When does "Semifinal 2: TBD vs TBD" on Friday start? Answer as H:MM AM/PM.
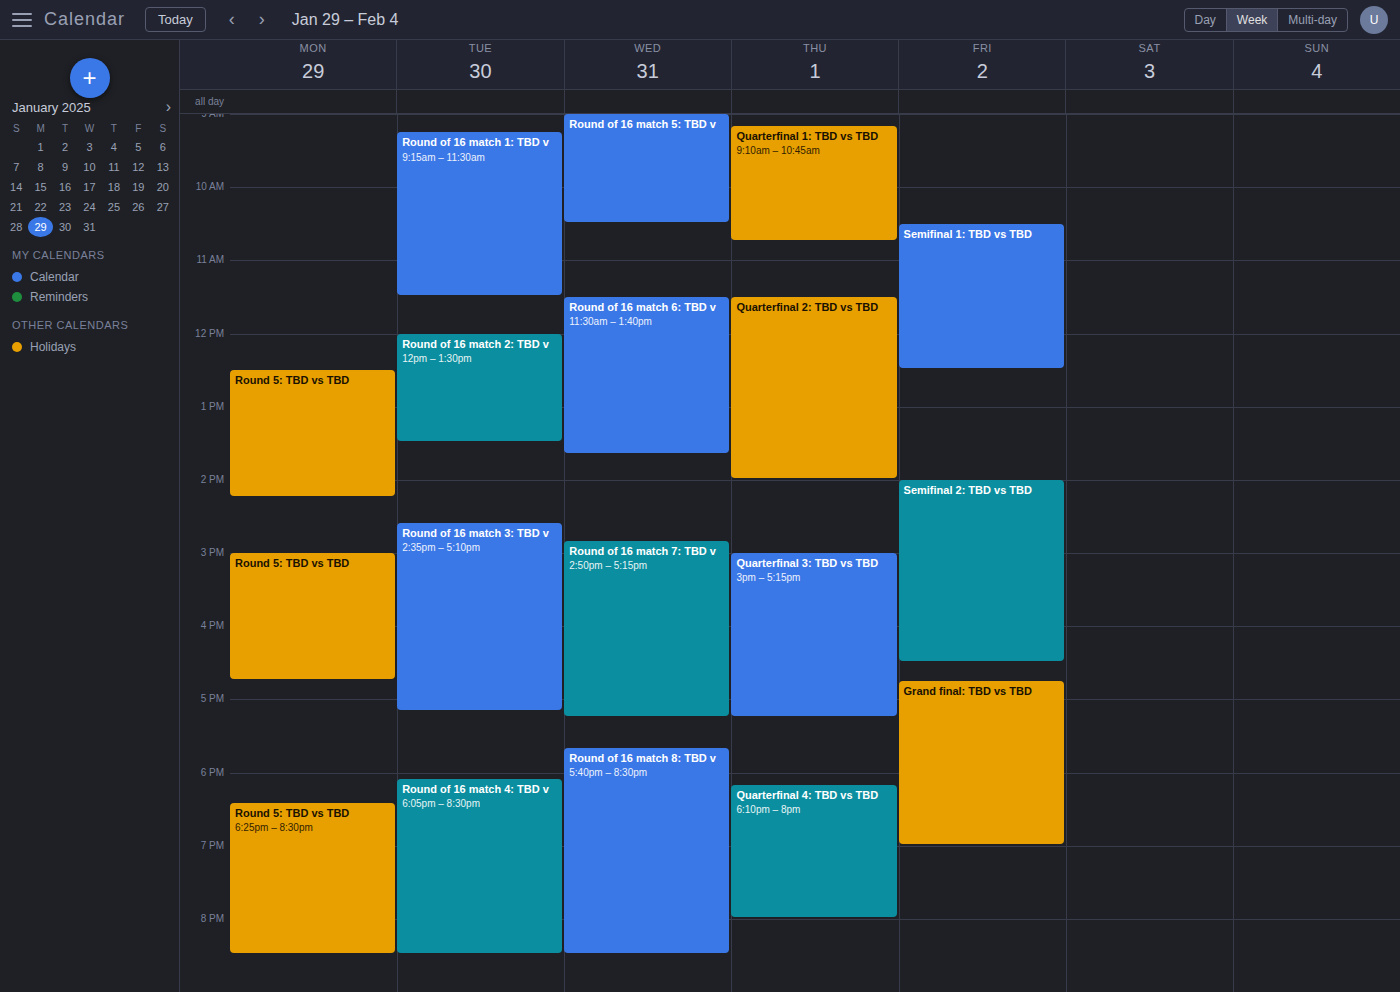
2:00 PM